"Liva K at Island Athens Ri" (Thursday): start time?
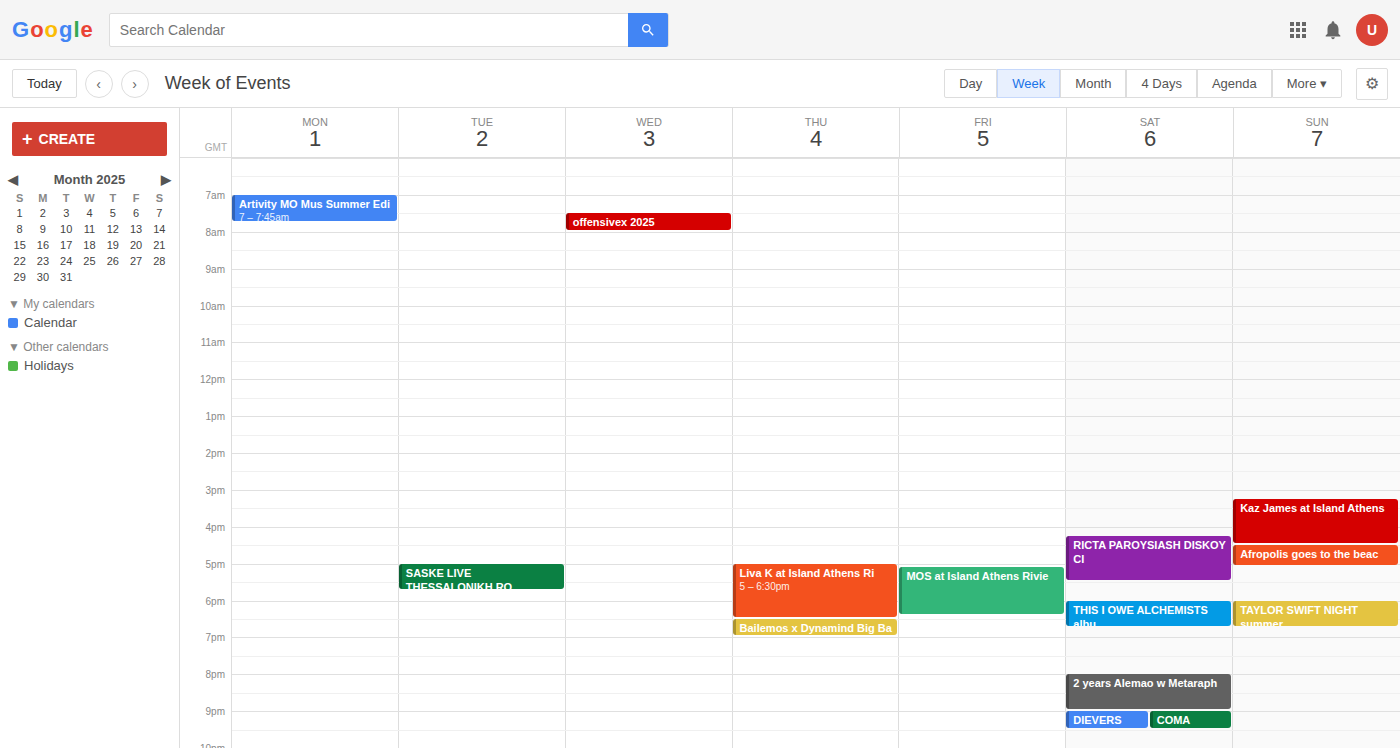
17:00